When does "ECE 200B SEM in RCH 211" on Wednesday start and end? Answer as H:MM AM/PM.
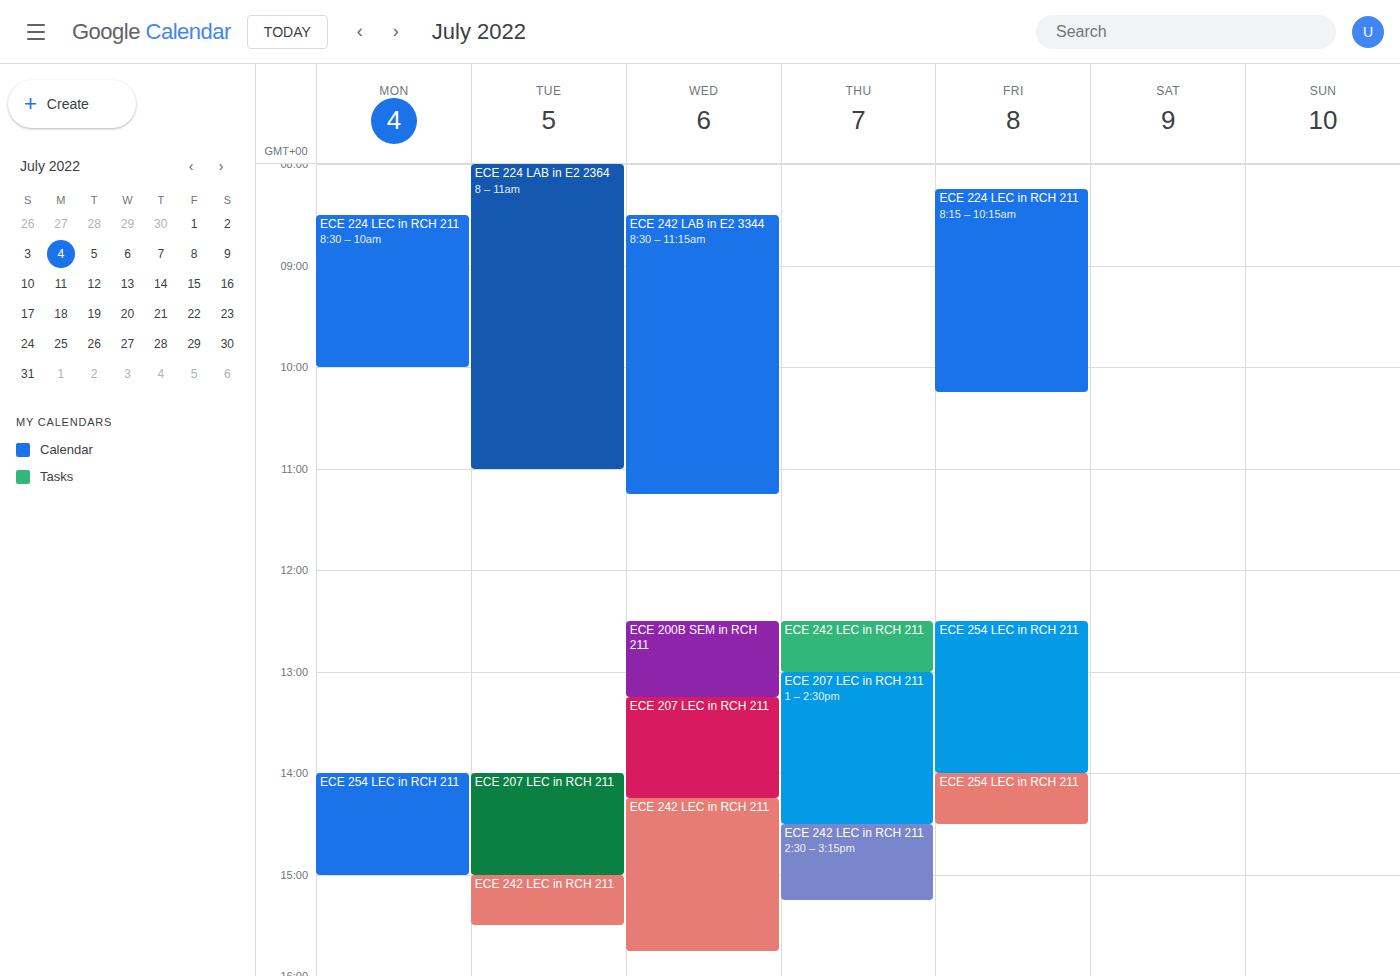
12:30 PM to 1:15 PM